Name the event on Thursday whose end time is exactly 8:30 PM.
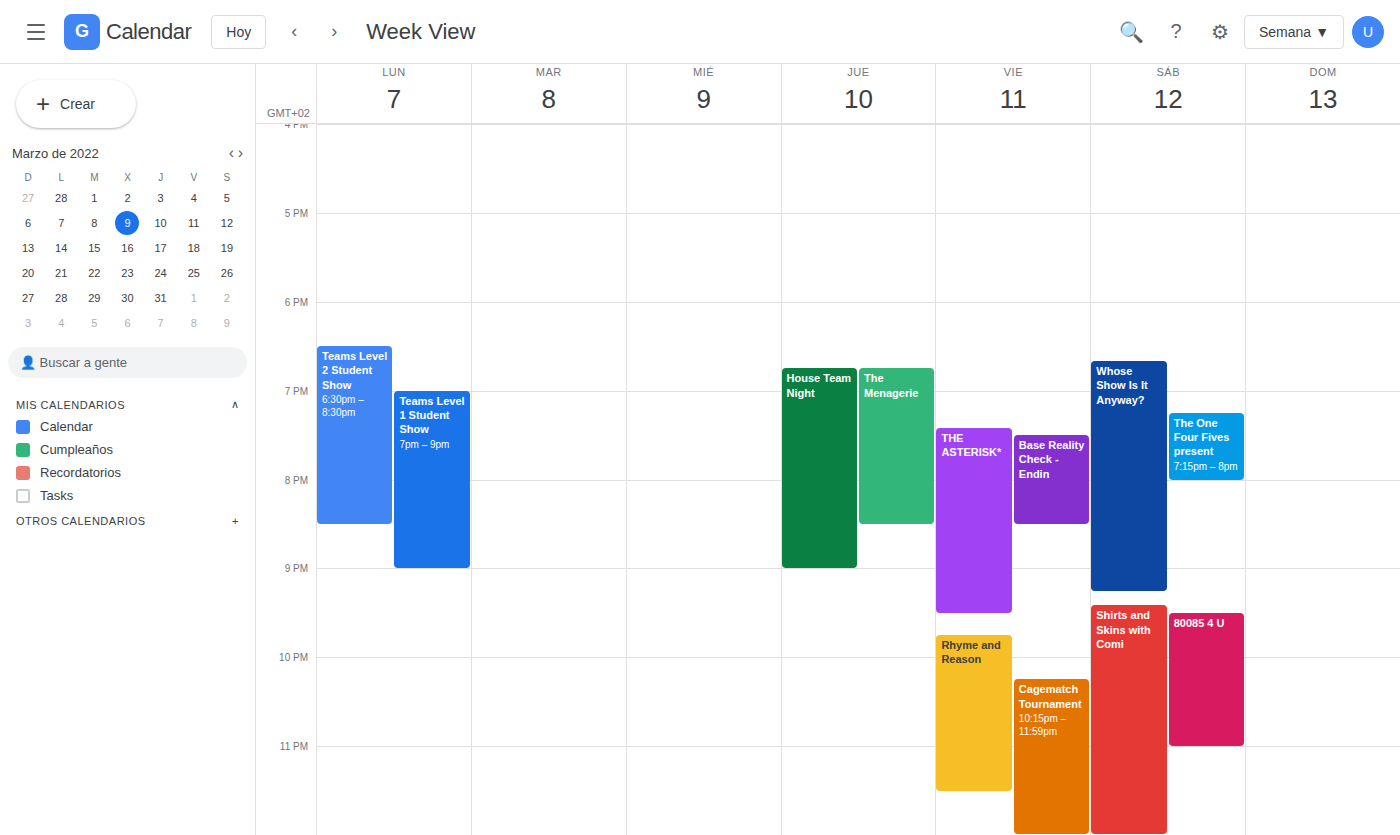
"The Menagerie"